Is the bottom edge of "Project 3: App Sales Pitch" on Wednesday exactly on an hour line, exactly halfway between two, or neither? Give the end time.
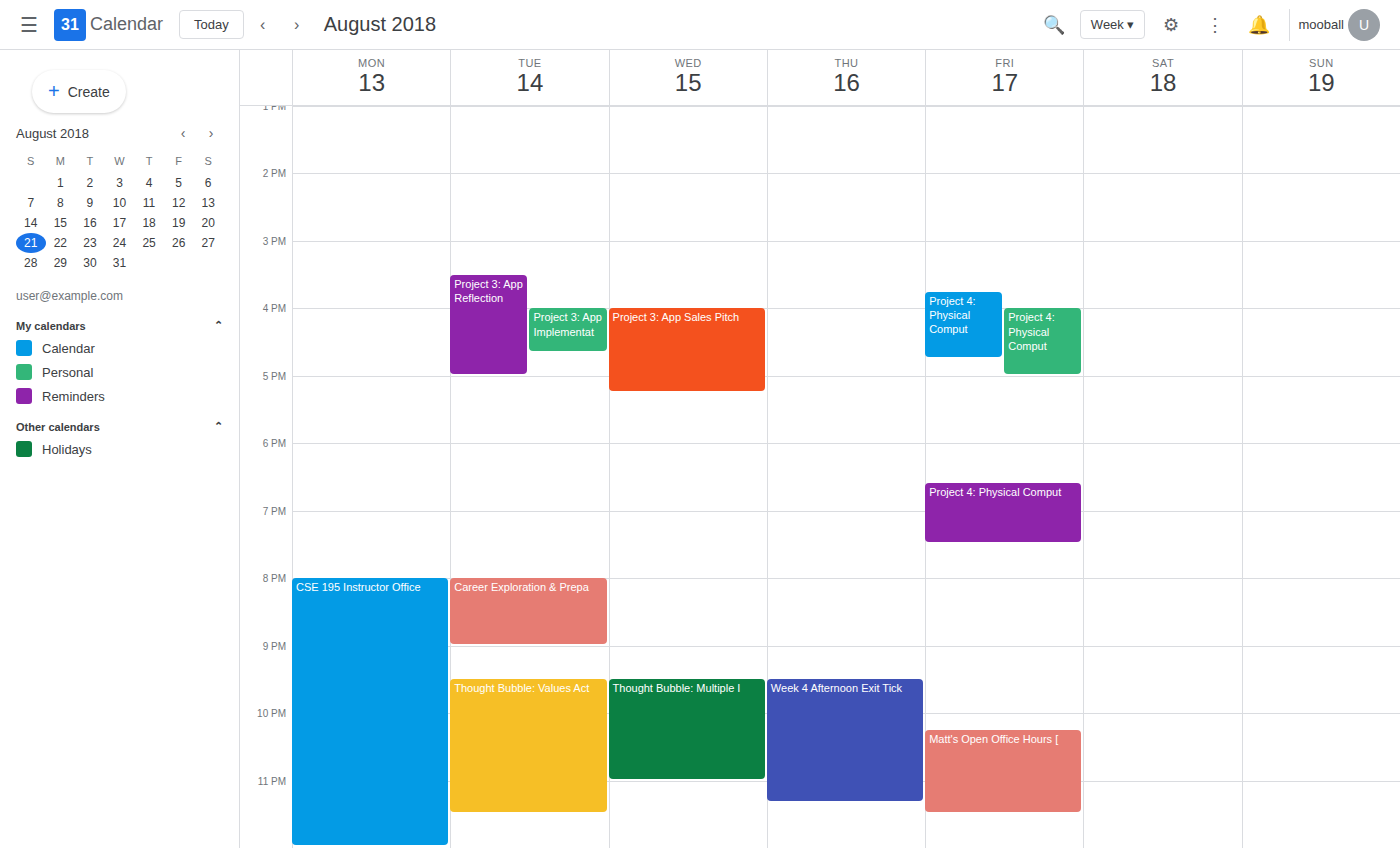
5:15 PM -- neither: a quarter of the way from the 5 PM line to the 6 PM line.